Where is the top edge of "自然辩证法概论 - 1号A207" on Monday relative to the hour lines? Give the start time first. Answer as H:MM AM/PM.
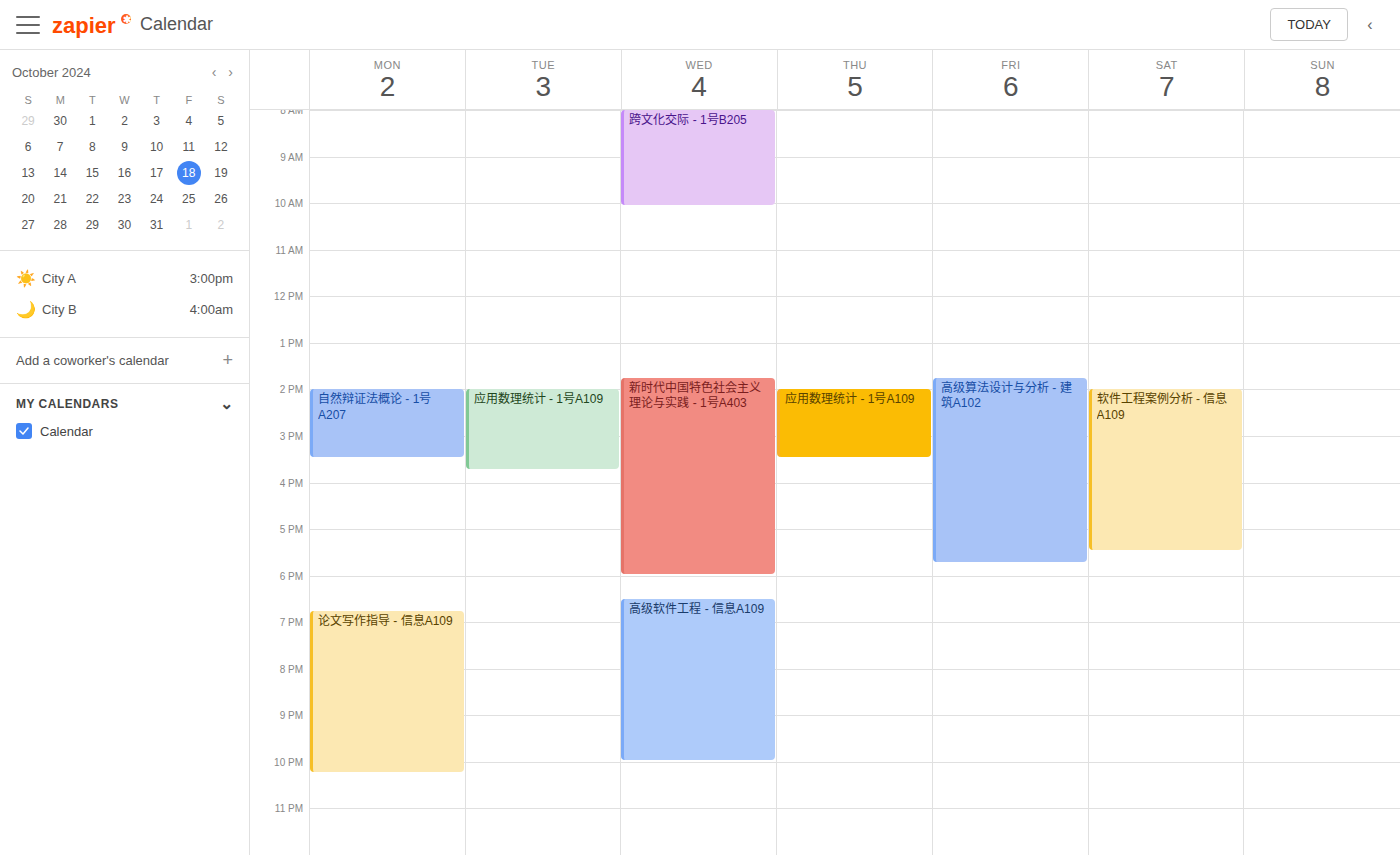
2:00 PM -- exactly on the 2 PM line.